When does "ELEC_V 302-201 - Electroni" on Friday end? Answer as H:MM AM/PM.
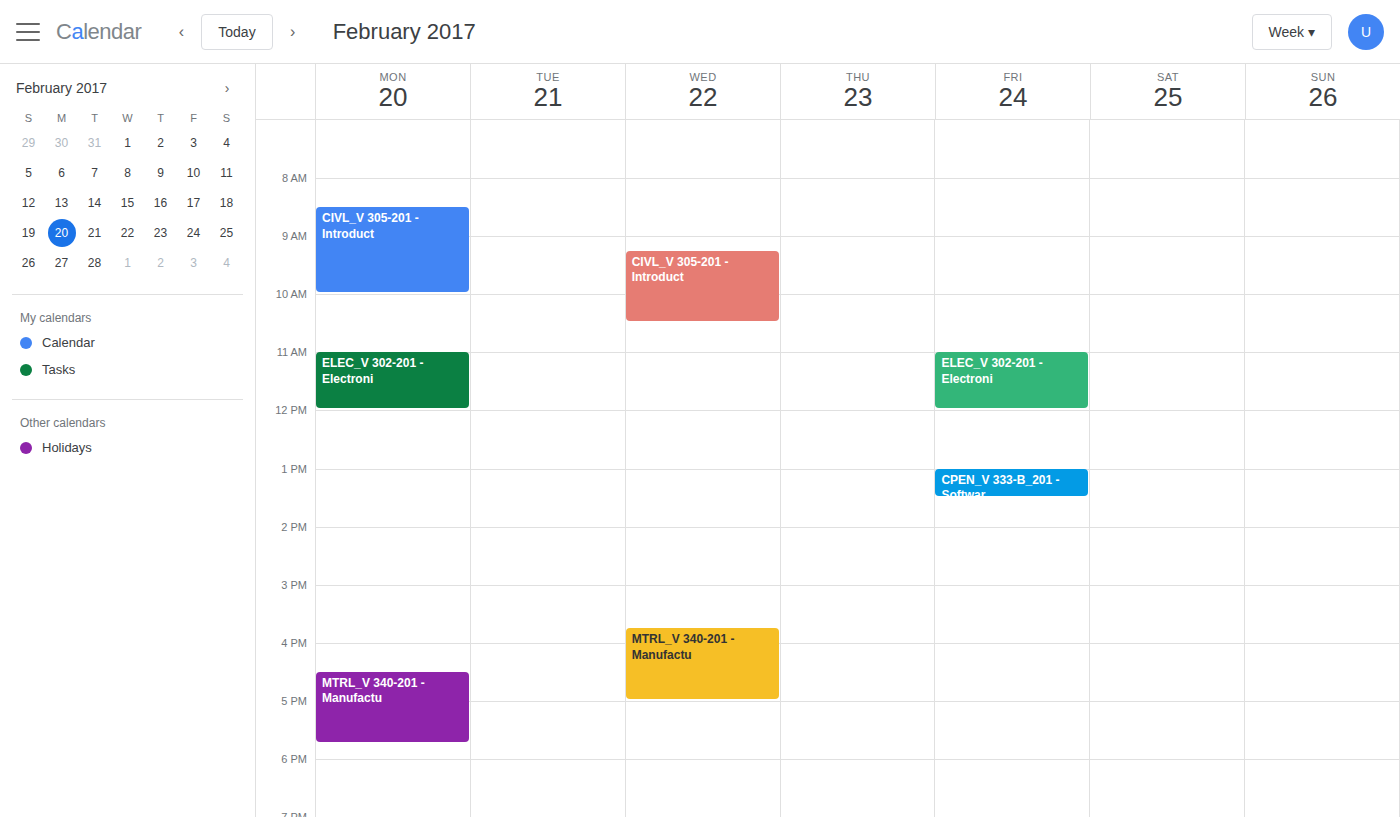
12:00 PM